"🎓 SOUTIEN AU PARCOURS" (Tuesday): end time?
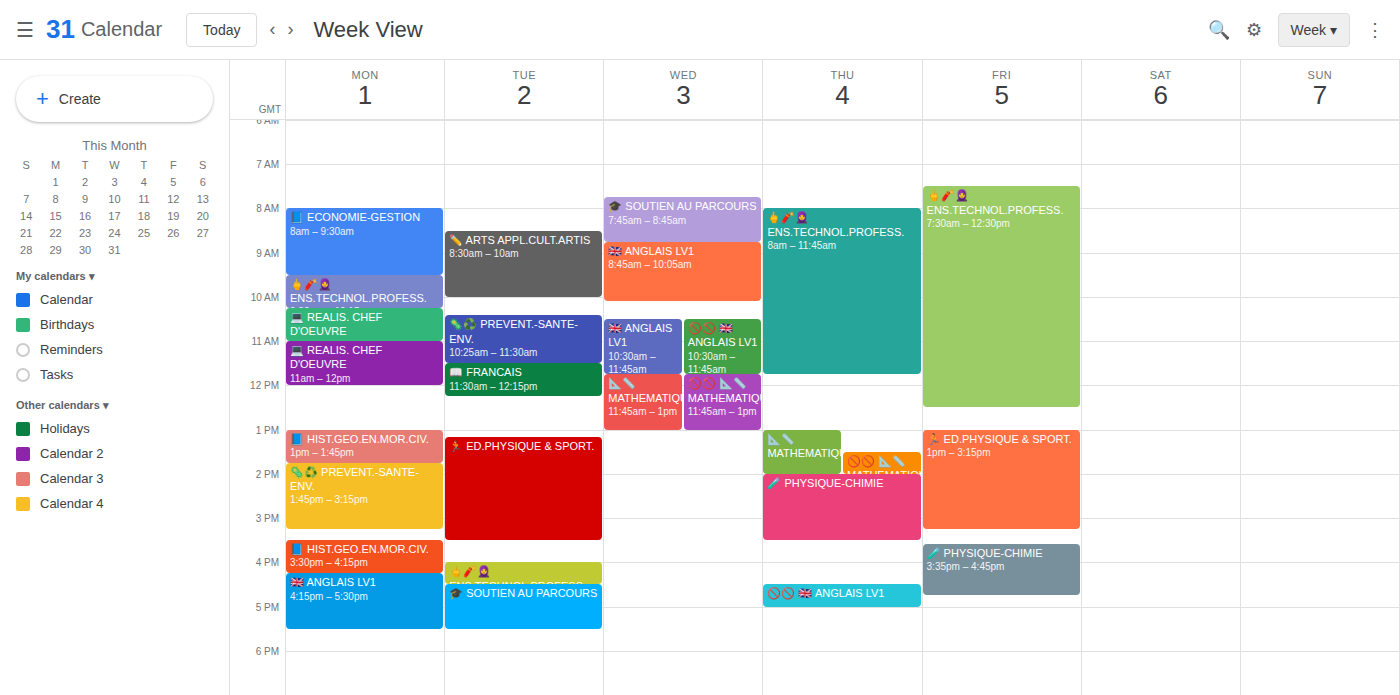
5:30 PM